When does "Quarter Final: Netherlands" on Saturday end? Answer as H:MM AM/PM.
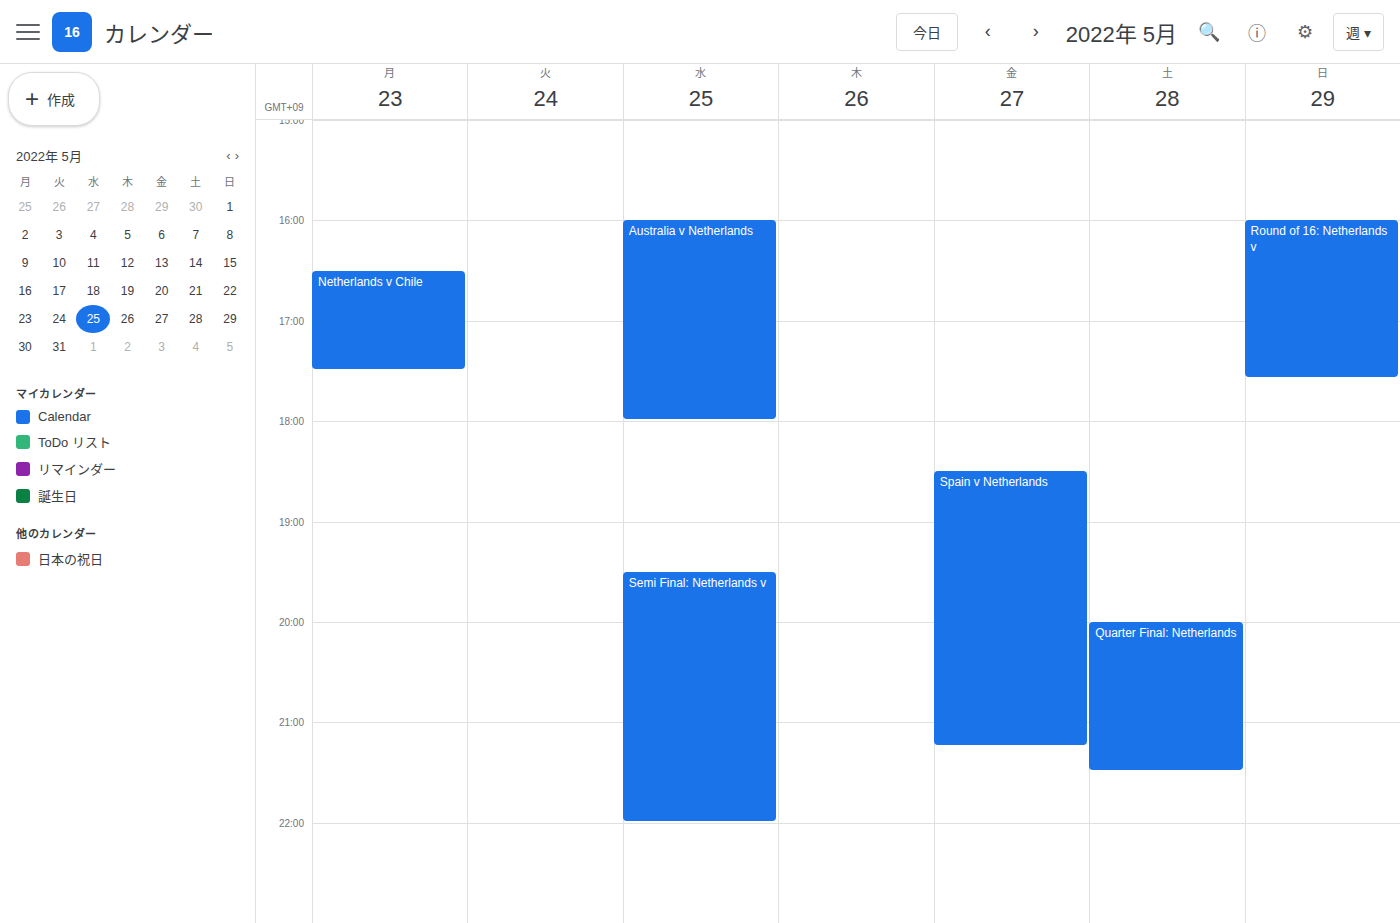
9:30 PM